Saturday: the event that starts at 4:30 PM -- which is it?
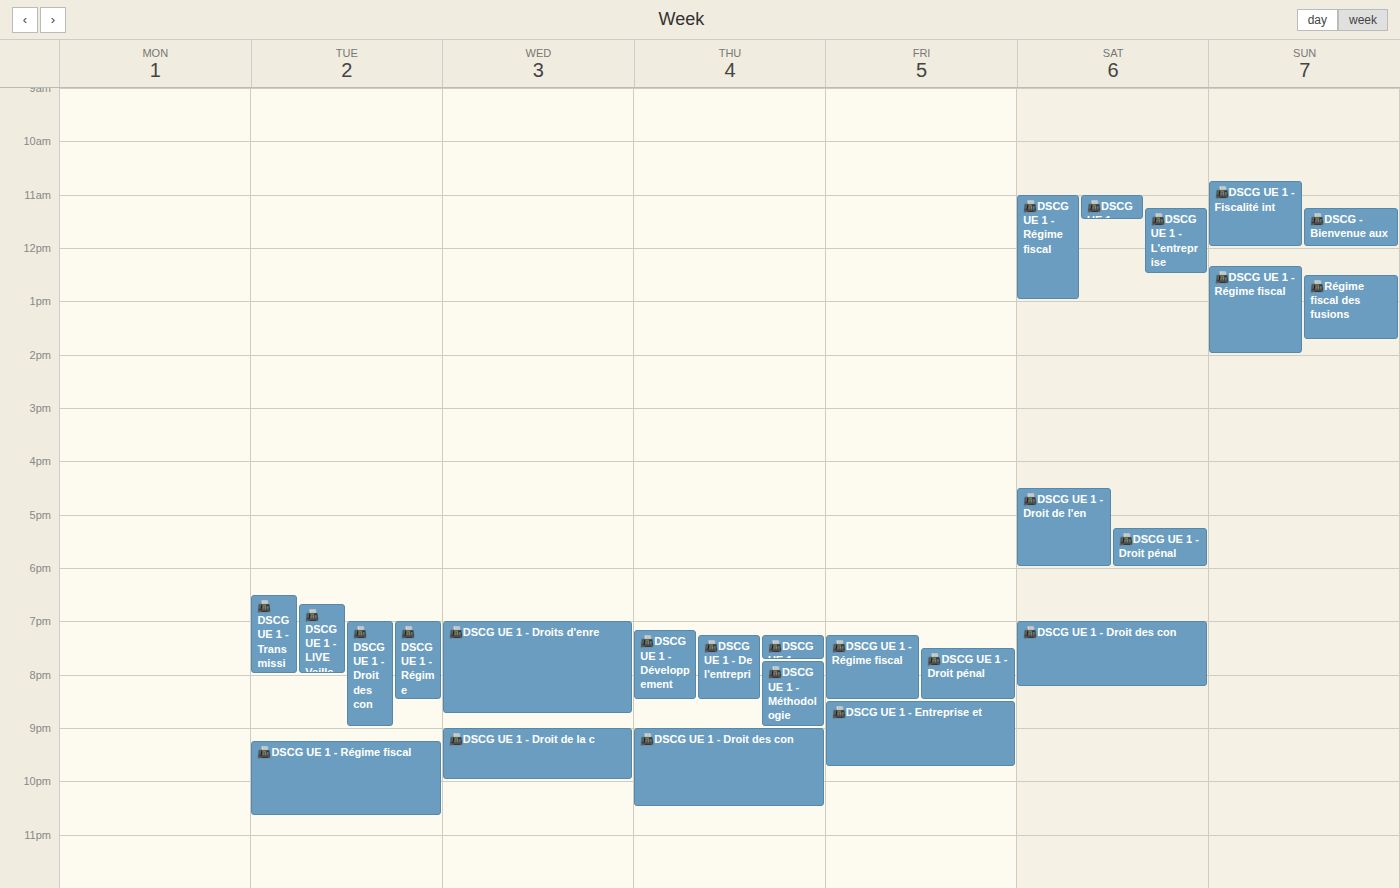
"📠DSCG UE 1 - Droit de l'en"